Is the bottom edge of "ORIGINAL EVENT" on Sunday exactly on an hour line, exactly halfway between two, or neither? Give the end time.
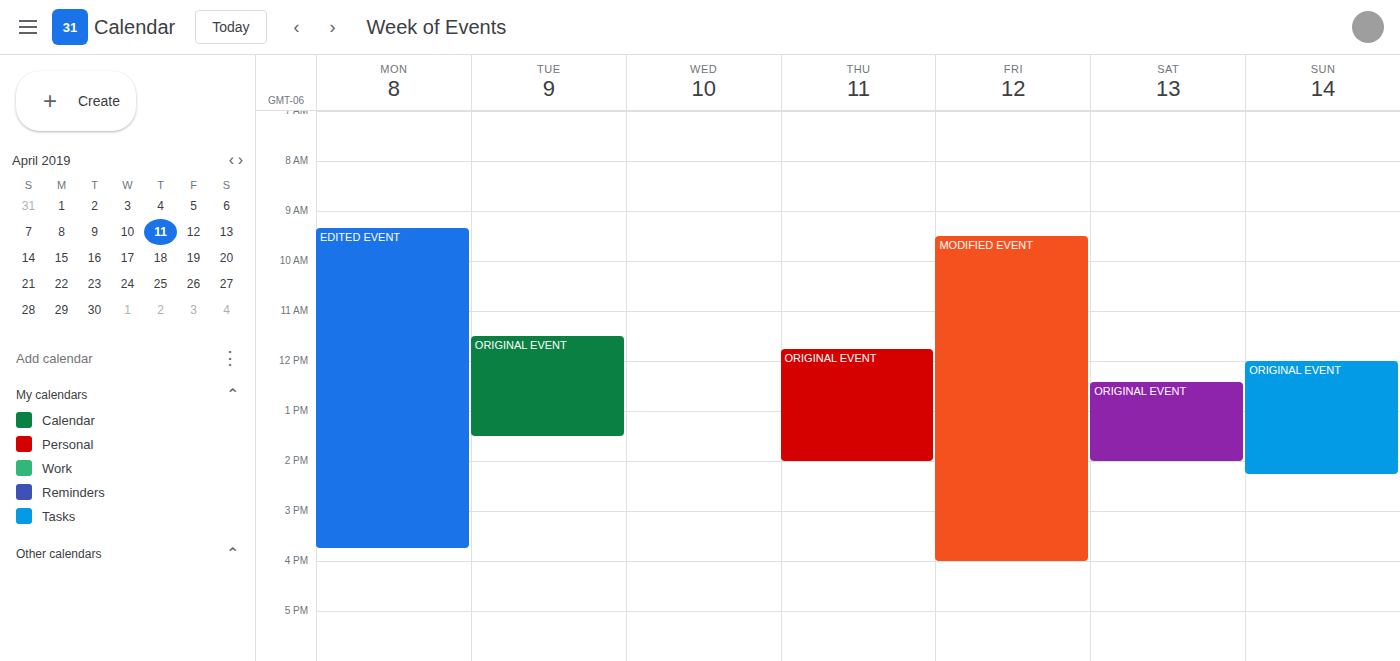
2:15 PM -- neither: a quarter of the way from the 2 PM line to the 3 PM line.